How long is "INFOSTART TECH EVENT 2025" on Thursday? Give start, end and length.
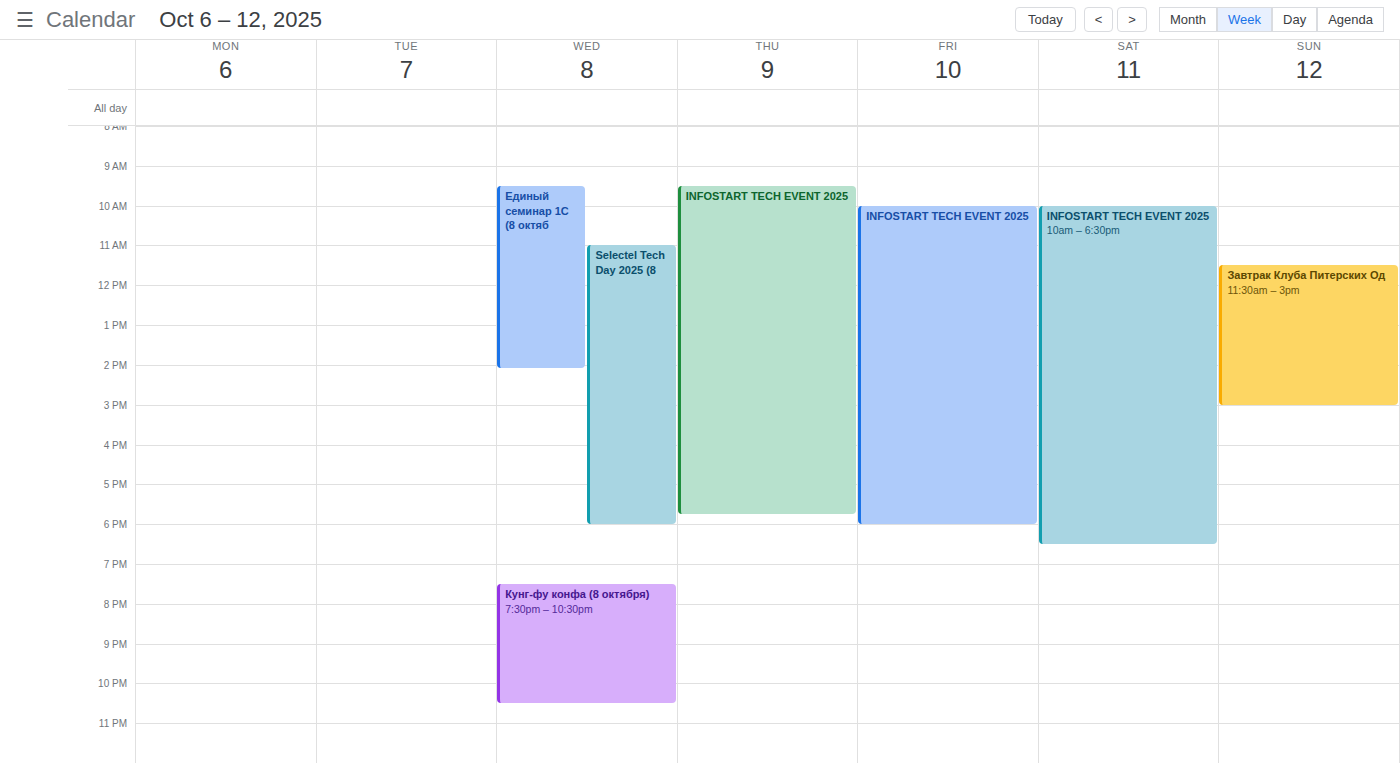
09:30 to 17:45, 8 hours 15 minutes